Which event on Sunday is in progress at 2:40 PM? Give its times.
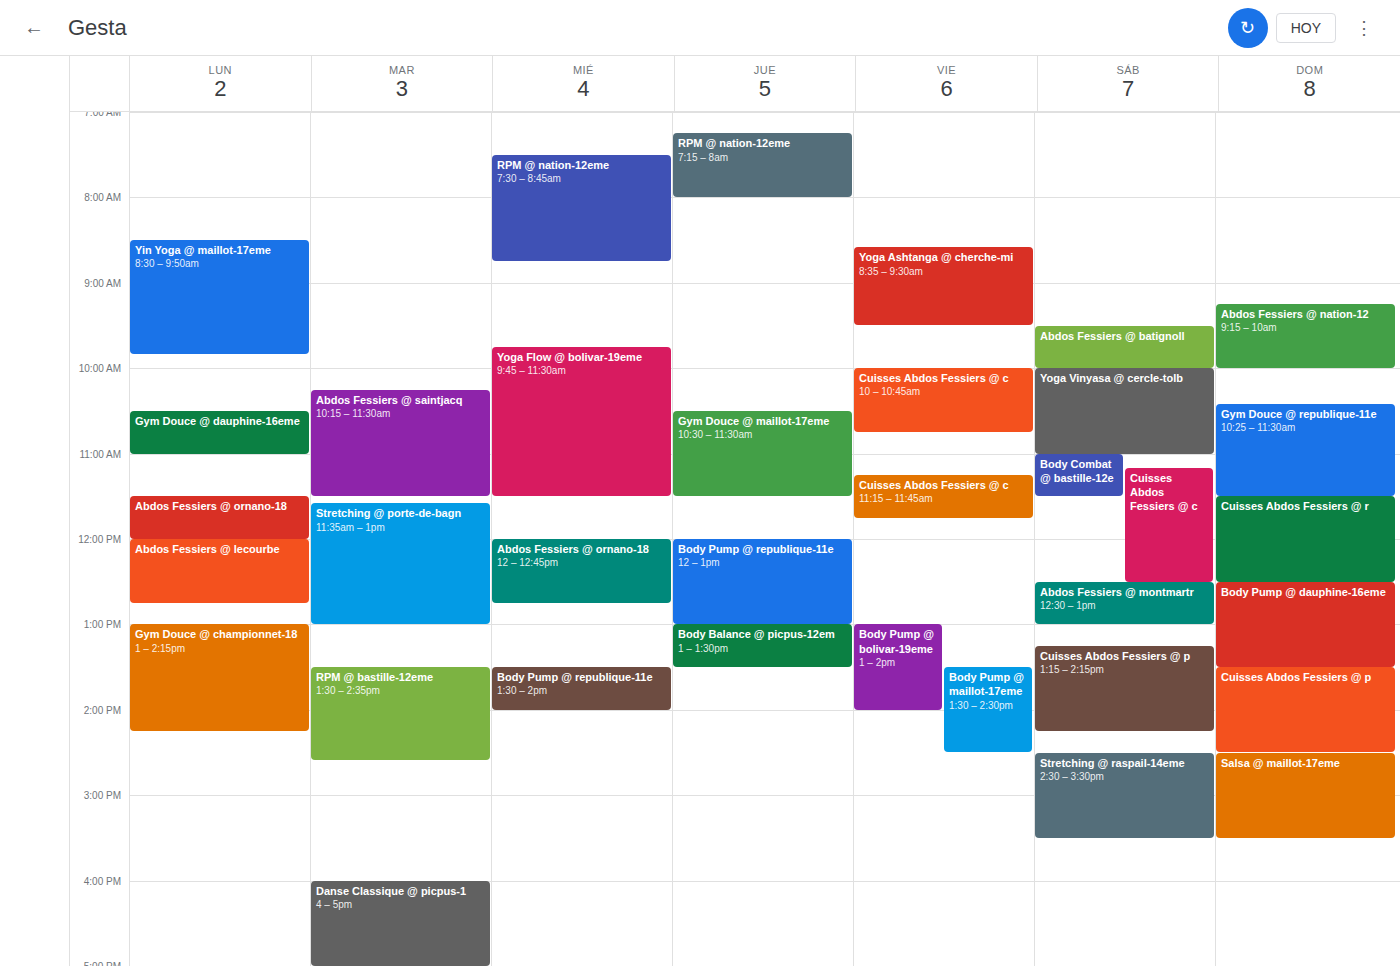
"Salsa @ maillot-17eme", 2:30 PM to 3:30 PM